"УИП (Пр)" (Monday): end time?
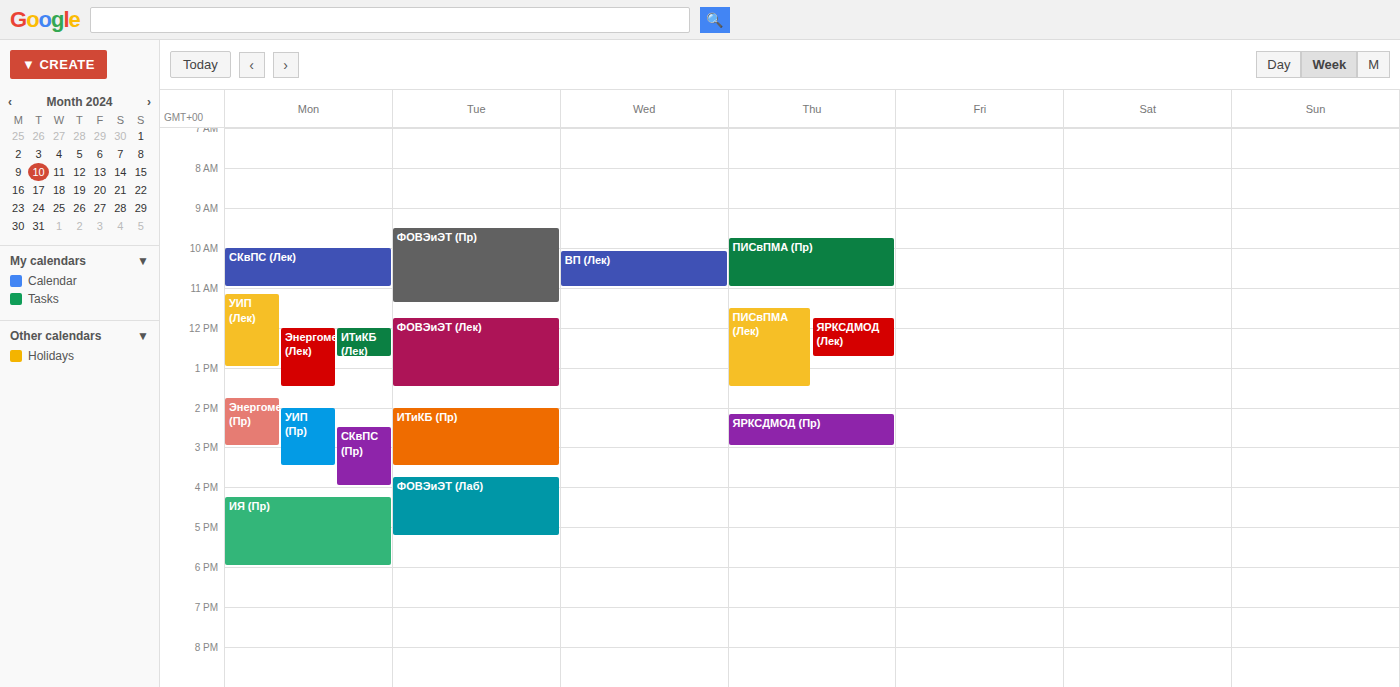
3:30 PM